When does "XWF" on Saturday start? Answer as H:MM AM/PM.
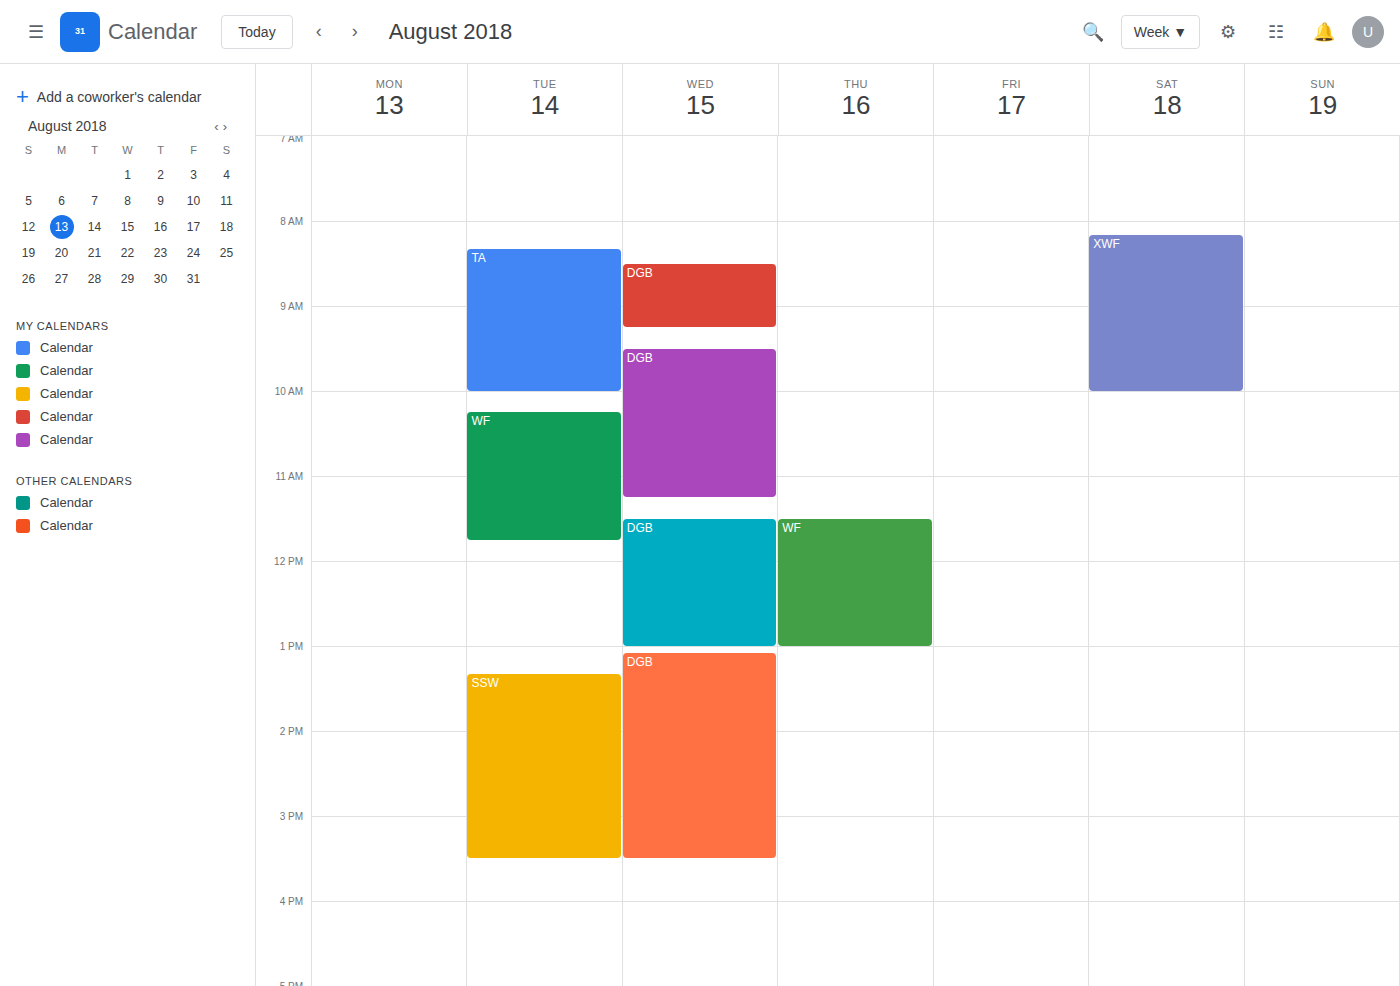
8:10 AM